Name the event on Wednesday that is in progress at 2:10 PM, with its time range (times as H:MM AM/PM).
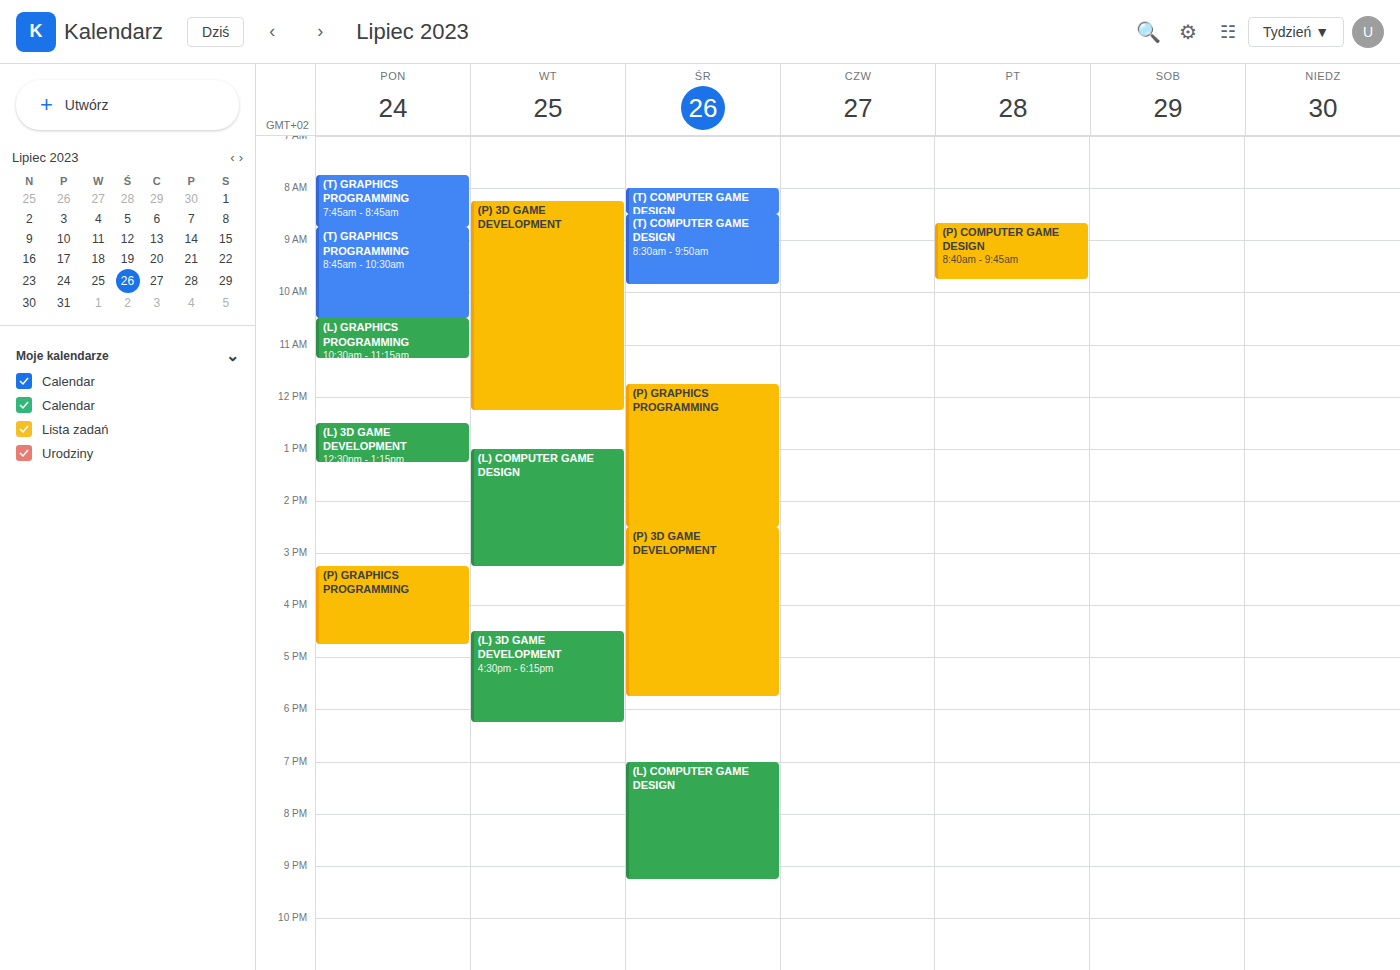
"(P) GRAPHICS PROGRAMMING", 11:45 AM to 2:30 PM